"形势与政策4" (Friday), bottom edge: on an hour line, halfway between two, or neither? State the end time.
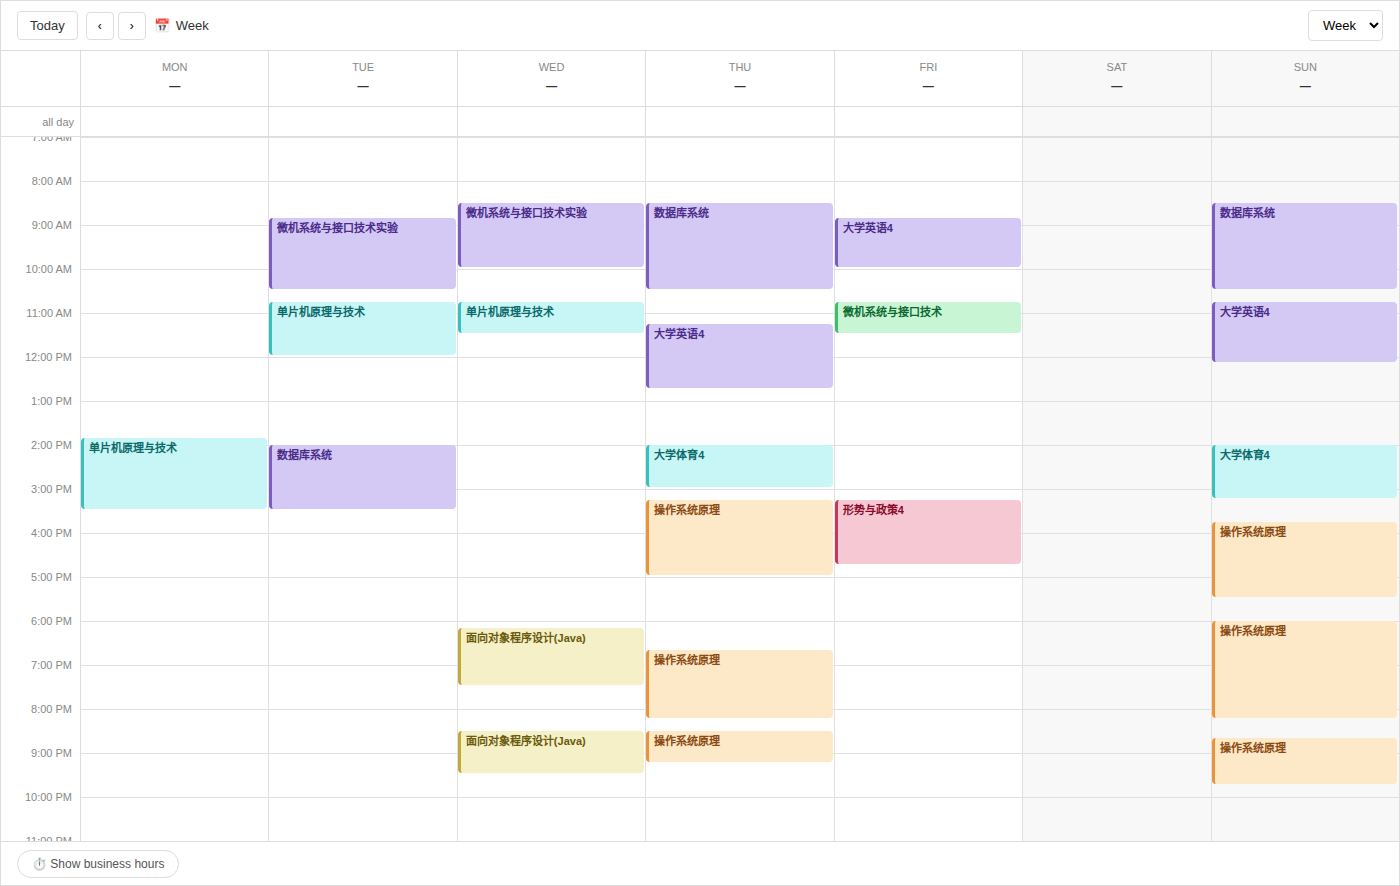
4:45 PM -- neither: three quarters of the way from the 4 PM line to the 5 PM line.